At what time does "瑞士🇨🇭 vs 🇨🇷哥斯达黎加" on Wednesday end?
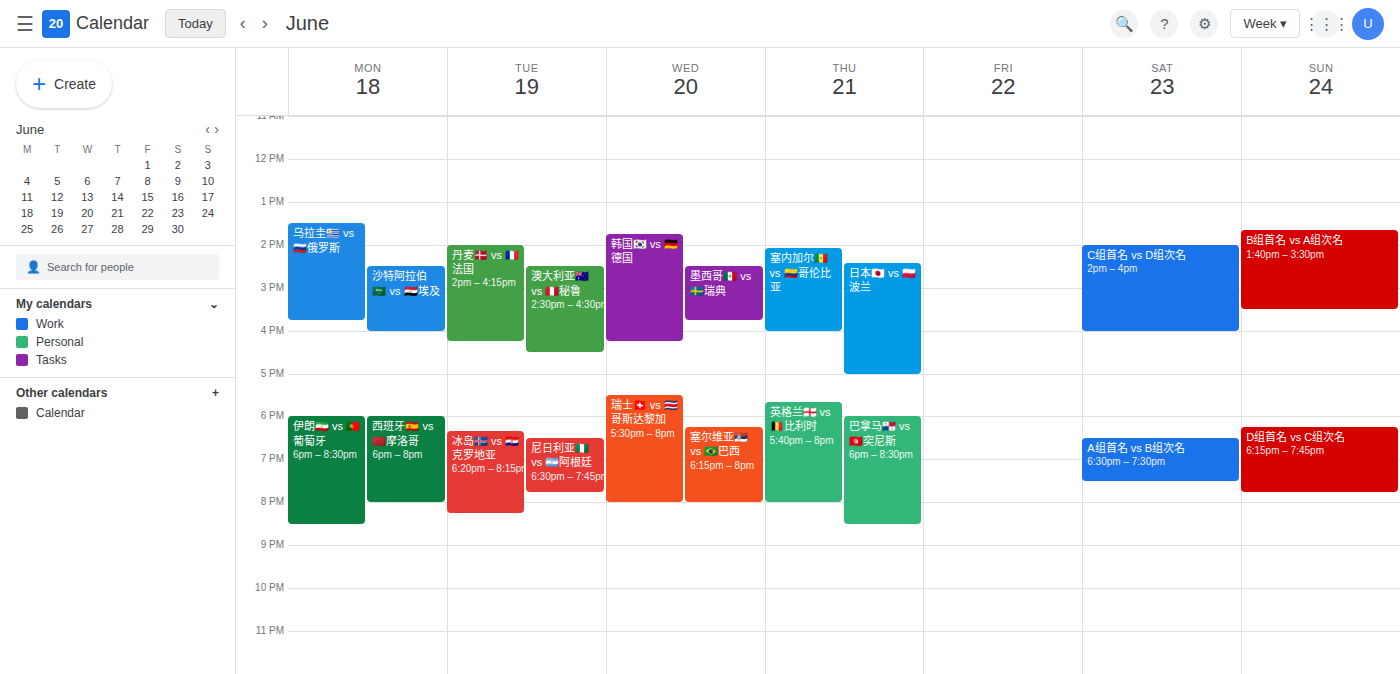
8:00 PM